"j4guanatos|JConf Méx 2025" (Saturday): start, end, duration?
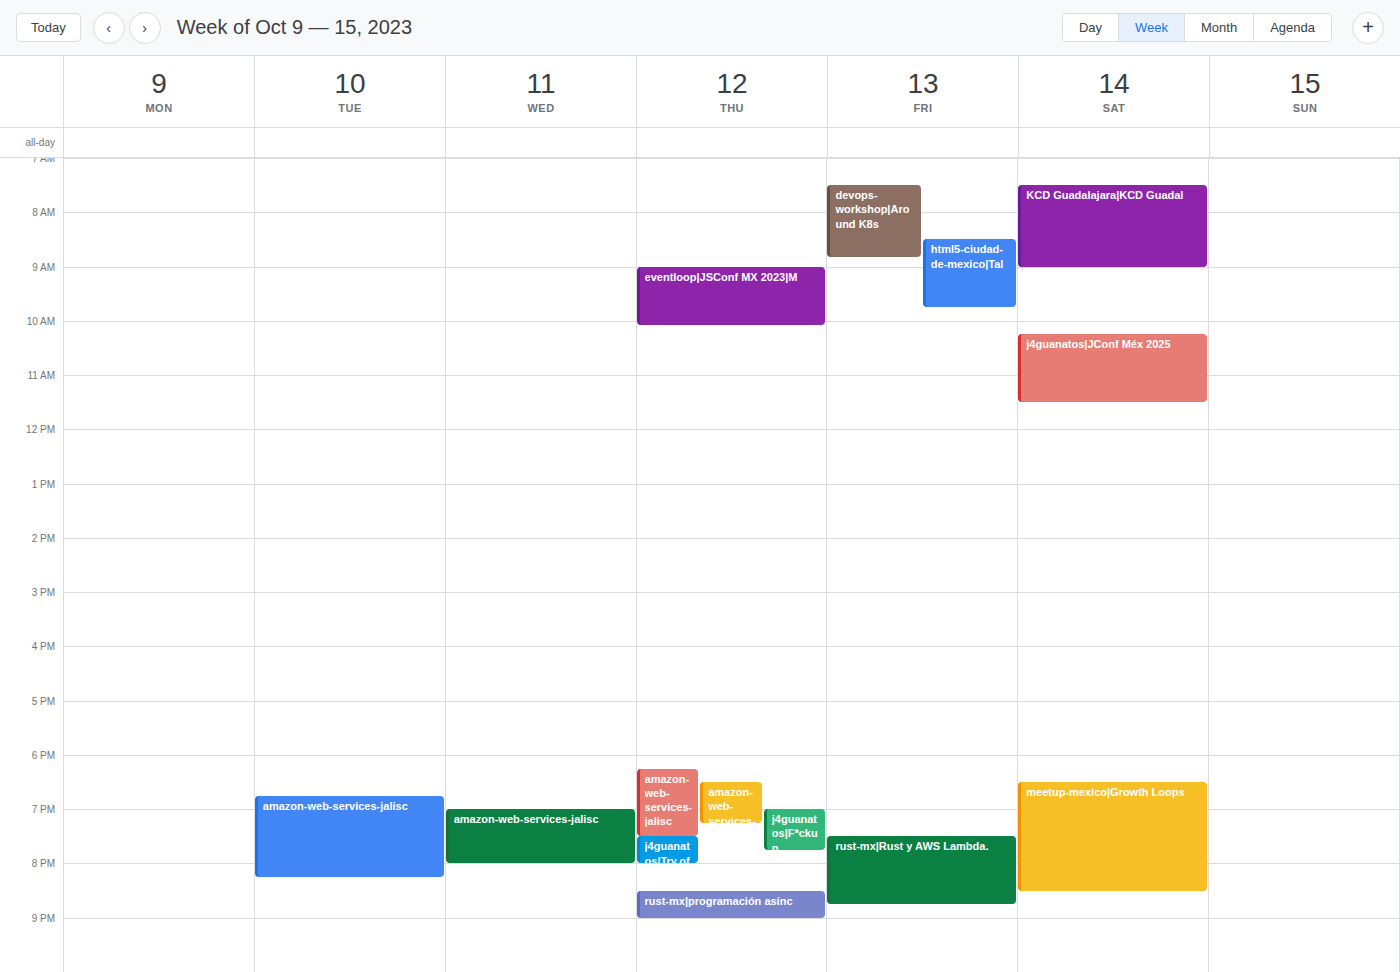
10:15 AM to 11:30 AM, 1 hour 15 minutes